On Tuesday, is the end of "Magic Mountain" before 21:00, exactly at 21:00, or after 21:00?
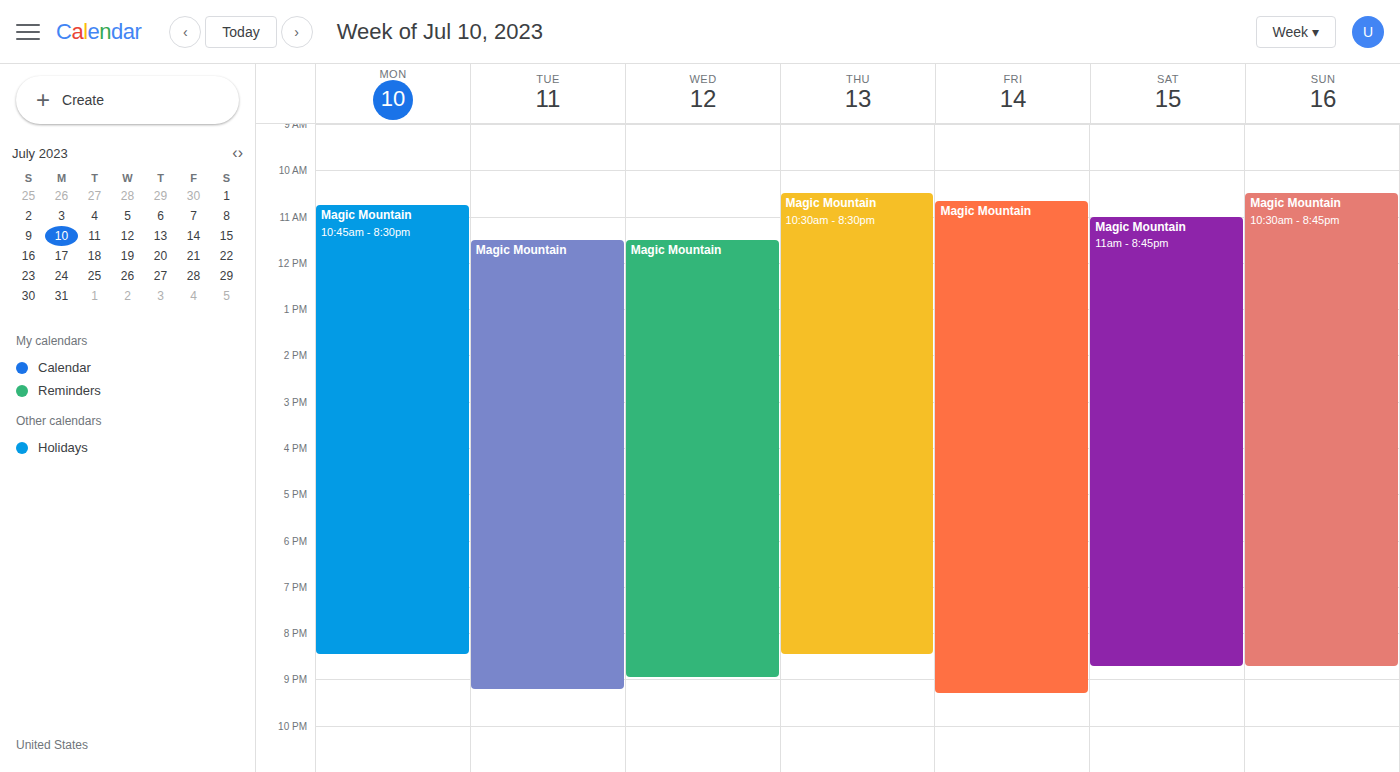
21:15 -- after 21:00, 15 minutes below the 21:00 line.